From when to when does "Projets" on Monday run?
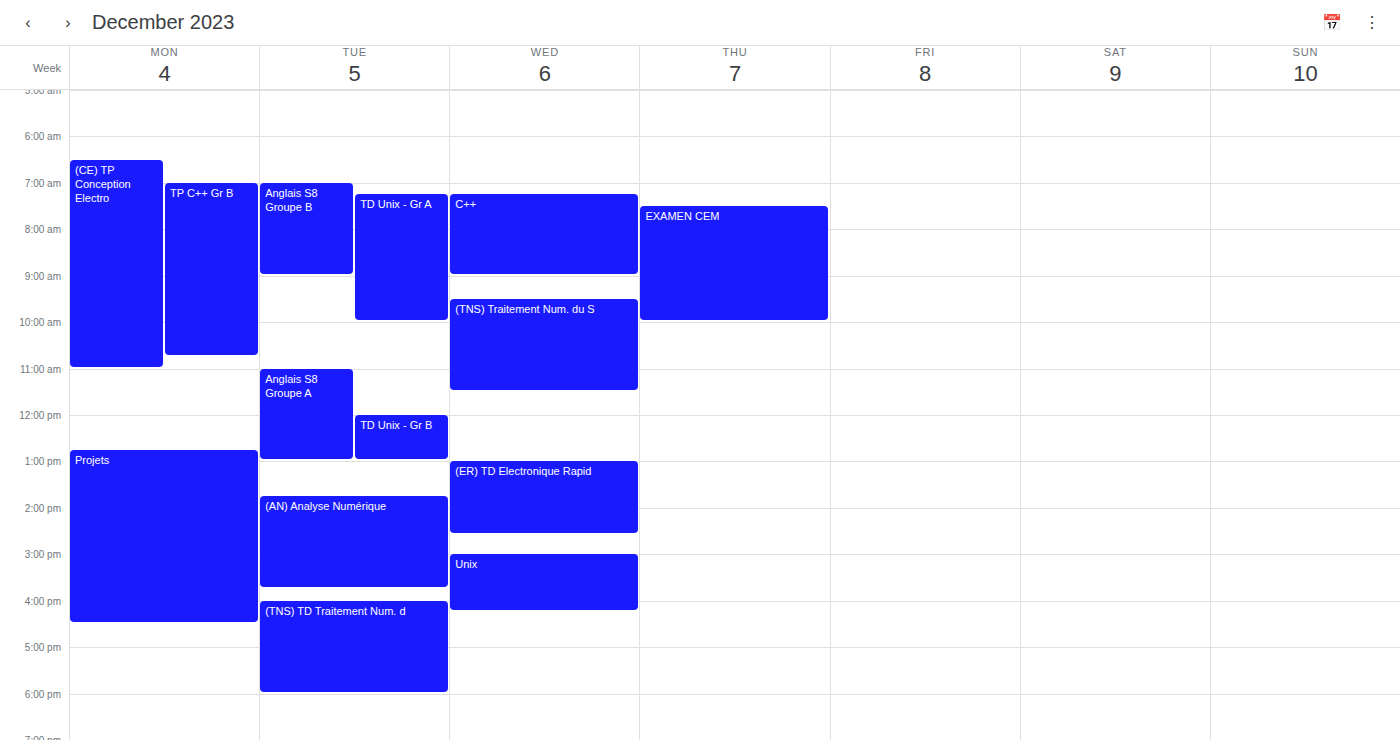
12:45 PM to 4:30 PM